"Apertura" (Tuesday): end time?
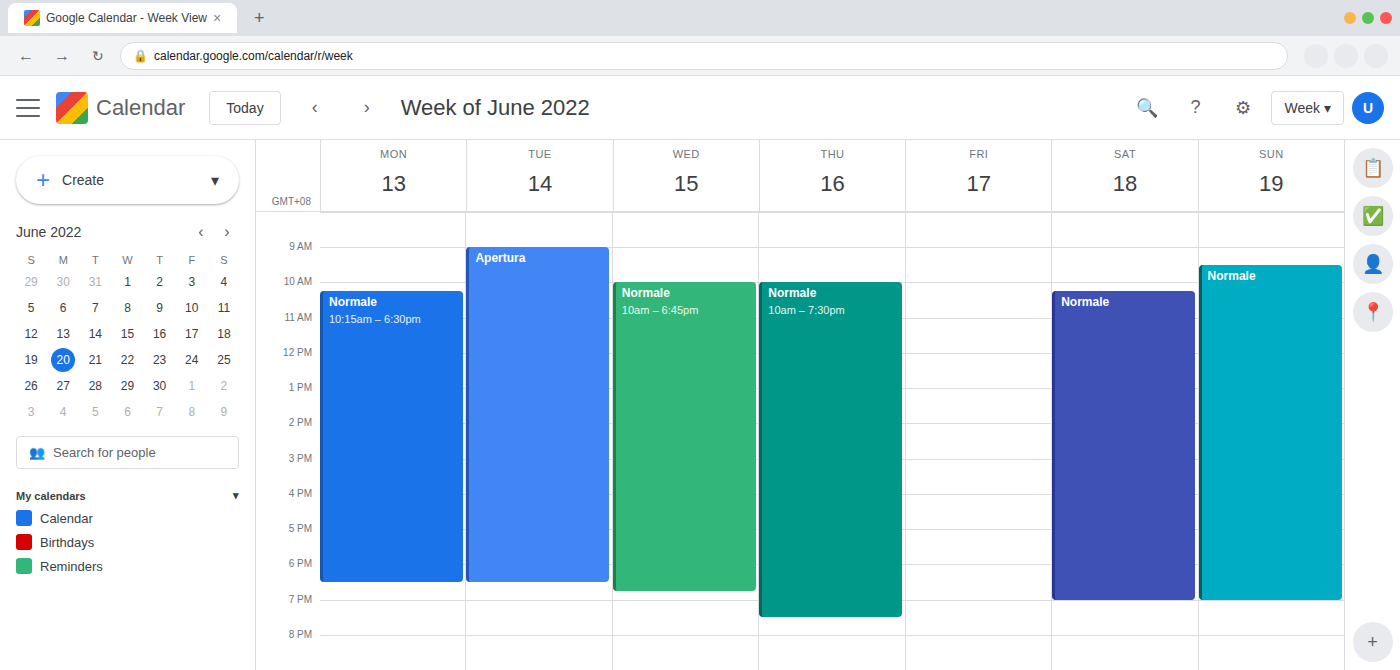
6:30 PM